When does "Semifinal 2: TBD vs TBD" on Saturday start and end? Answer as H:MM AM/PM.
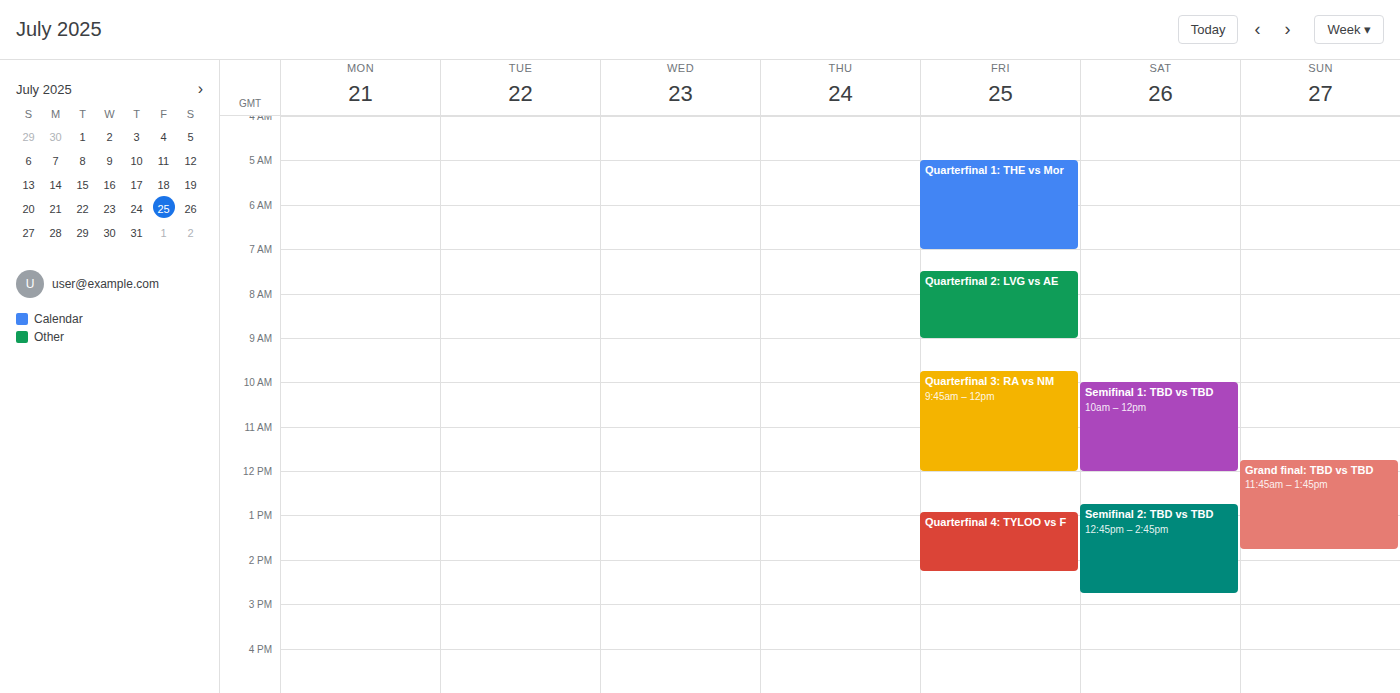
12:45 PM to 2:45 PM